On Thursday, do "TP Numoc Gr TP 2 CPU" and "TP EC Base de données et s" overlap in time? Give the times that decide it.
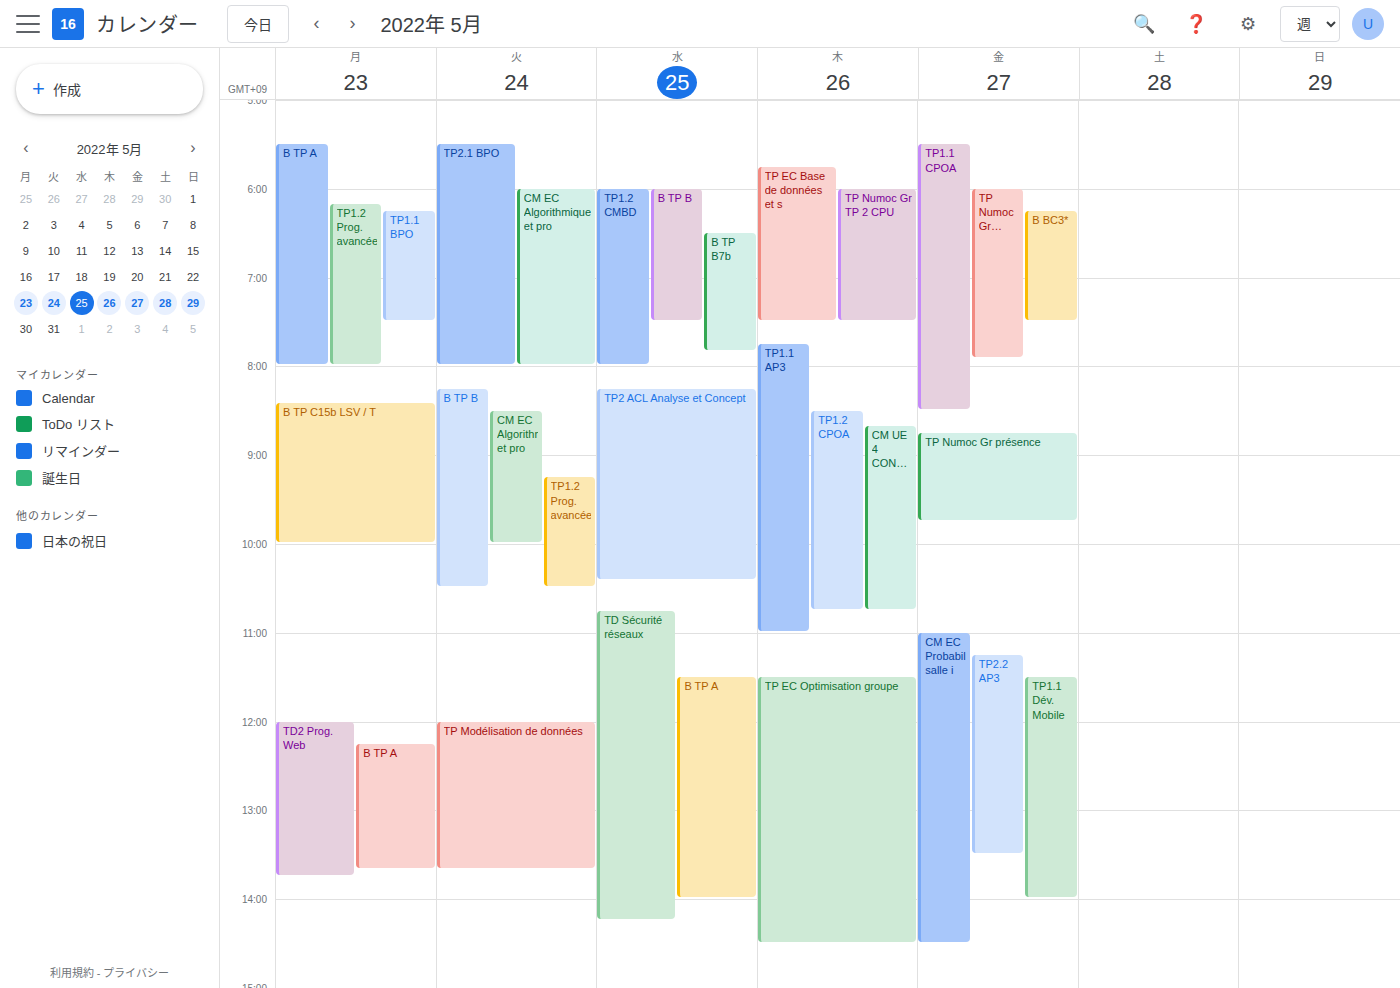
"TP Numoc Gr TP 2 CPU" starts at 6:00 AM, before "TP EC Base de données et s" ends at 7:30 AM -- they overlap.